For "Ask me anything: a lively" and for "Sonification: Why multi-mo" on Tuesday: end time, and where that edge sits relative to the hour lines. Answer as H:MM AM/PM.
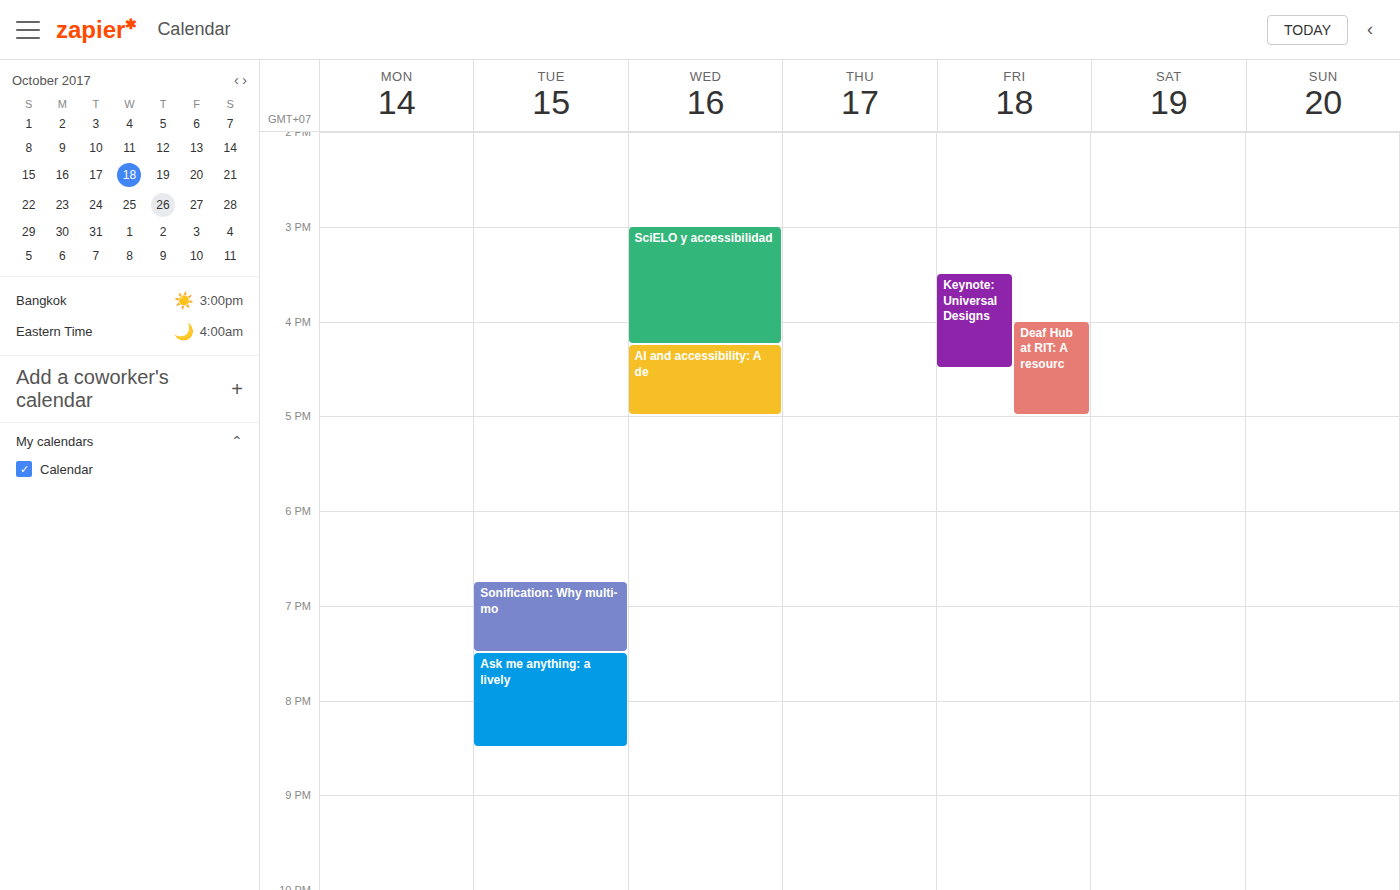
"Ask me anything: a lively": 8:30 PM, halfway between the 8 PM and 9 PM lines. "Sonification: Why multi-mo": 7:30 PM, halfway between the 7 PM and 8 PM lines.